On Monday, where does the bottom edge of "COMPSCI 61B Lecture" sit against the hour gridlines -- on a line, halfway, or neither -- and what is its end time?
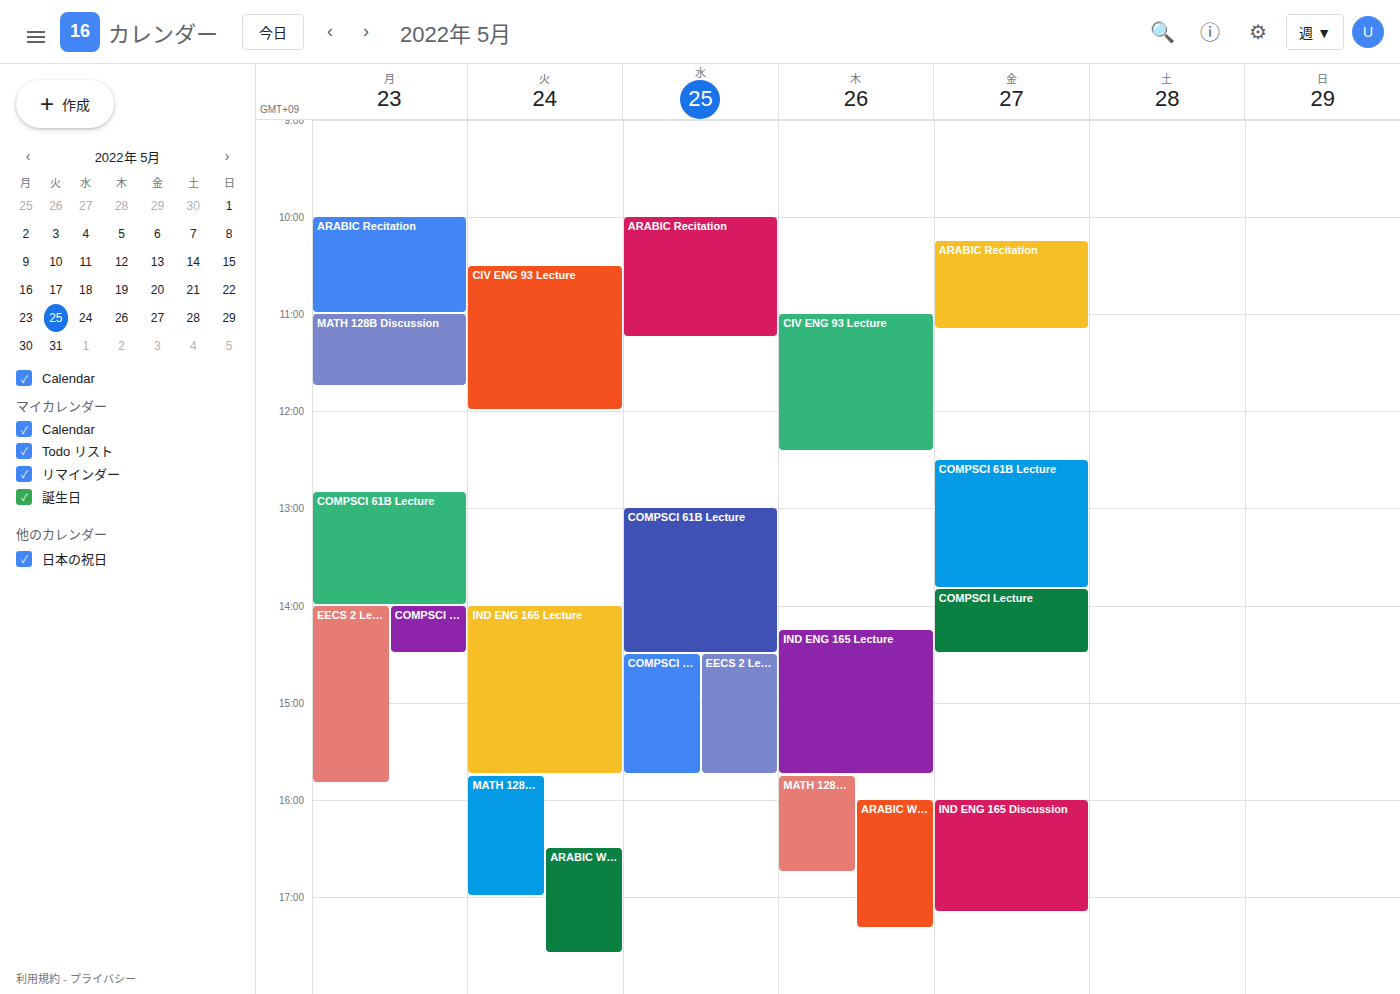
2:00 PM -- exactly on the 2 PM line.